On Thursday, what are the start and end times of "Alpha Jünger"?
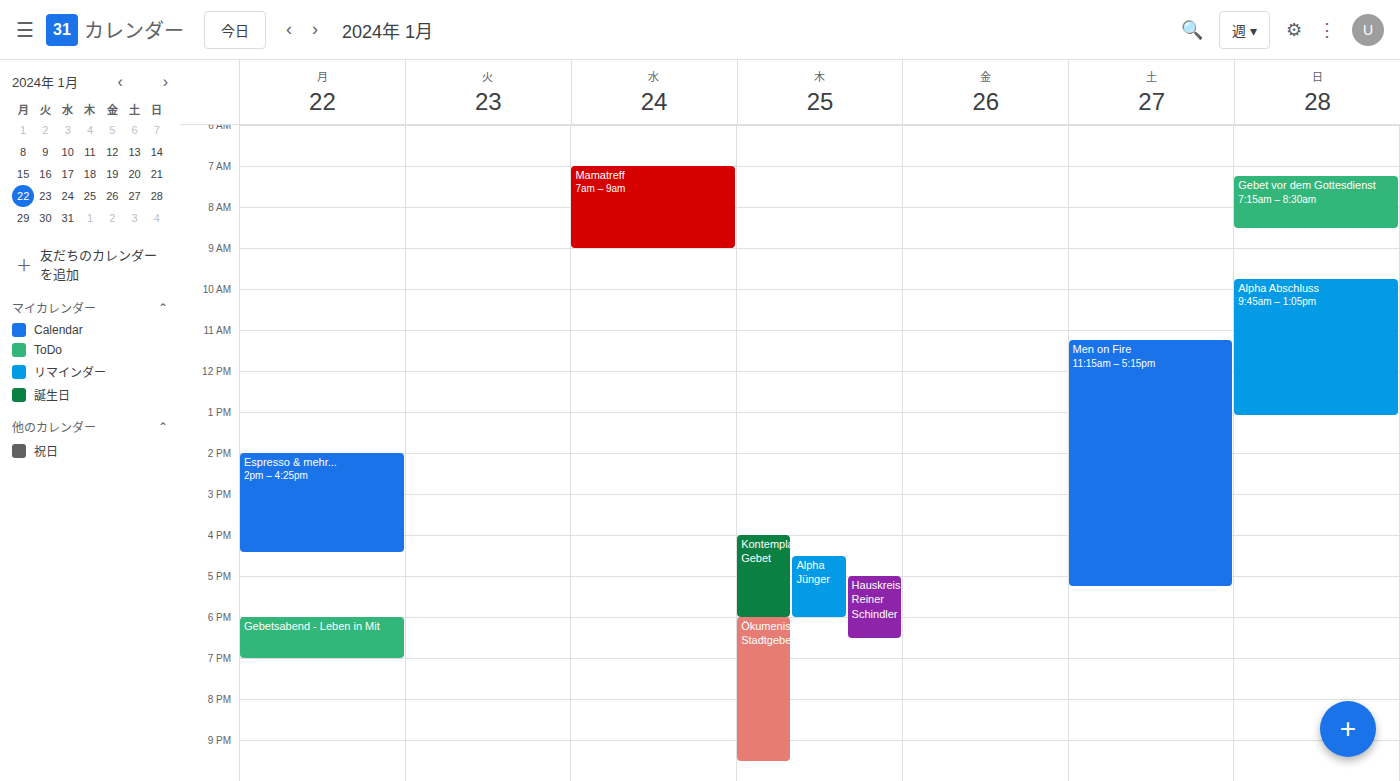
16:30 to 18:00